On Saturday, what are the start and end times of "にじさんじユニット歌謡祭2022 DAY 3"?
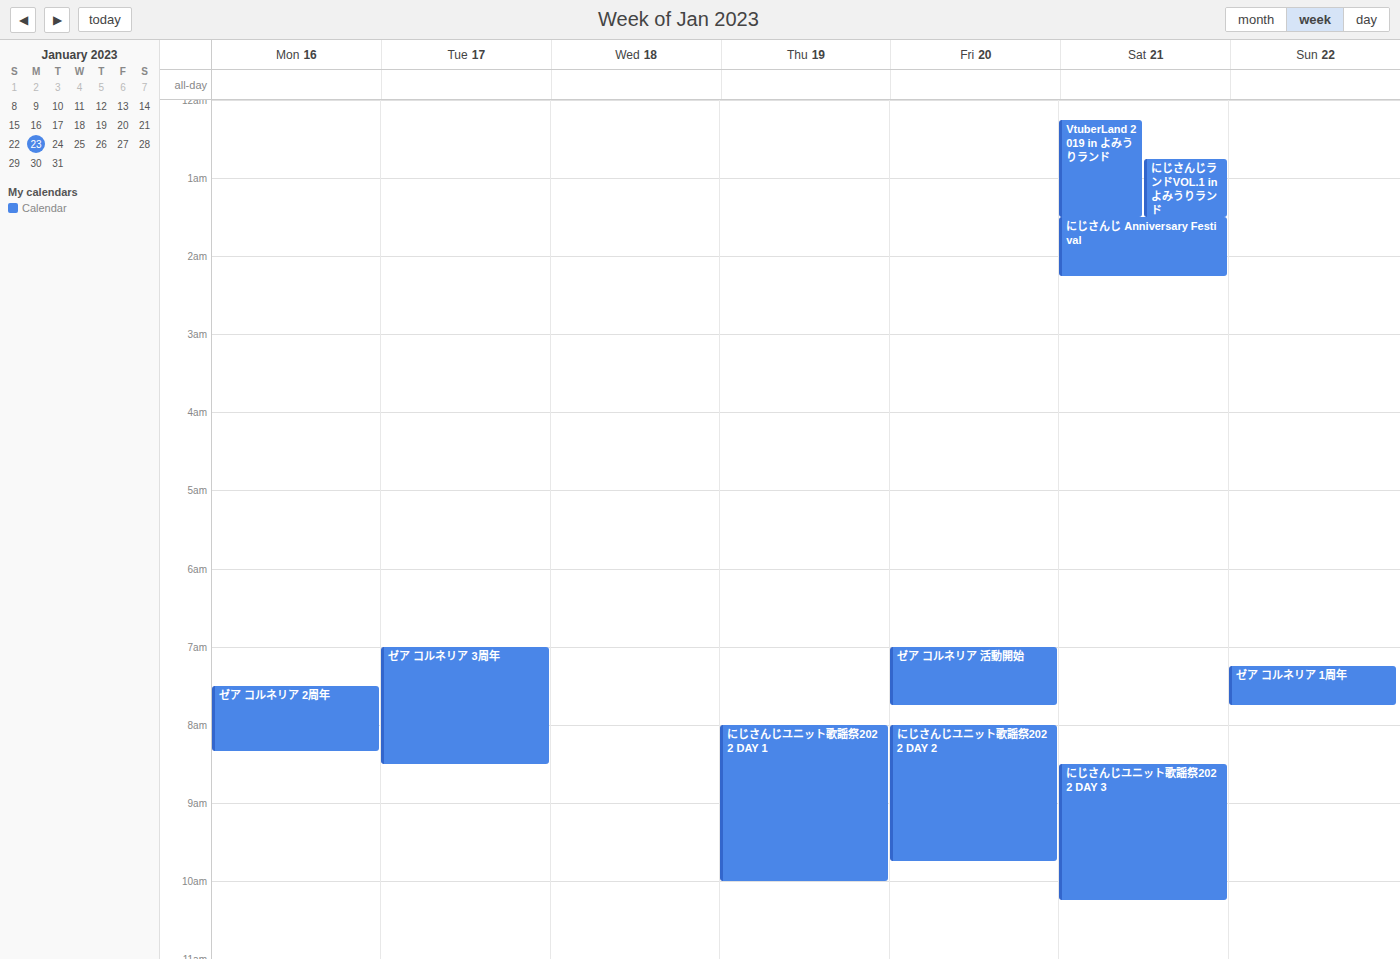
8:30 AM to 10:15 AM